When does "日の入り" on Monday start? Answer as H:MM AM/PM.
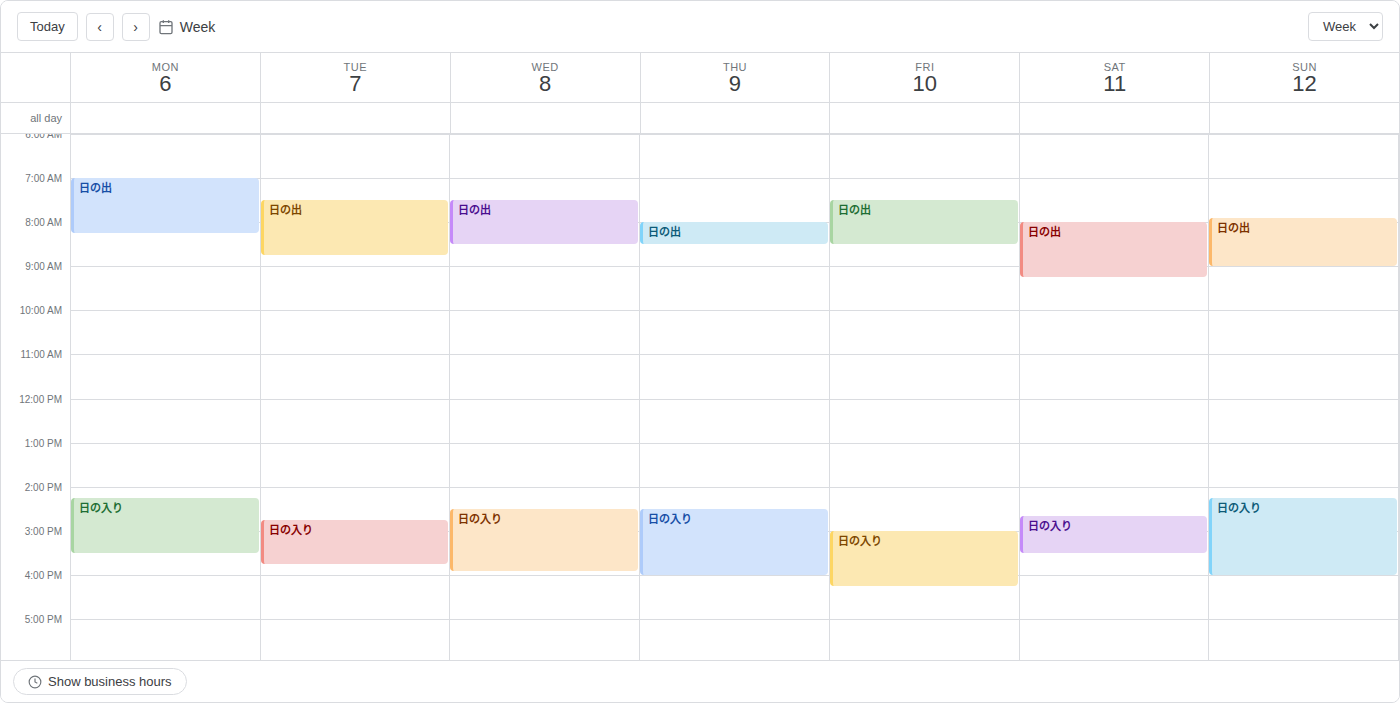
2:15 PM